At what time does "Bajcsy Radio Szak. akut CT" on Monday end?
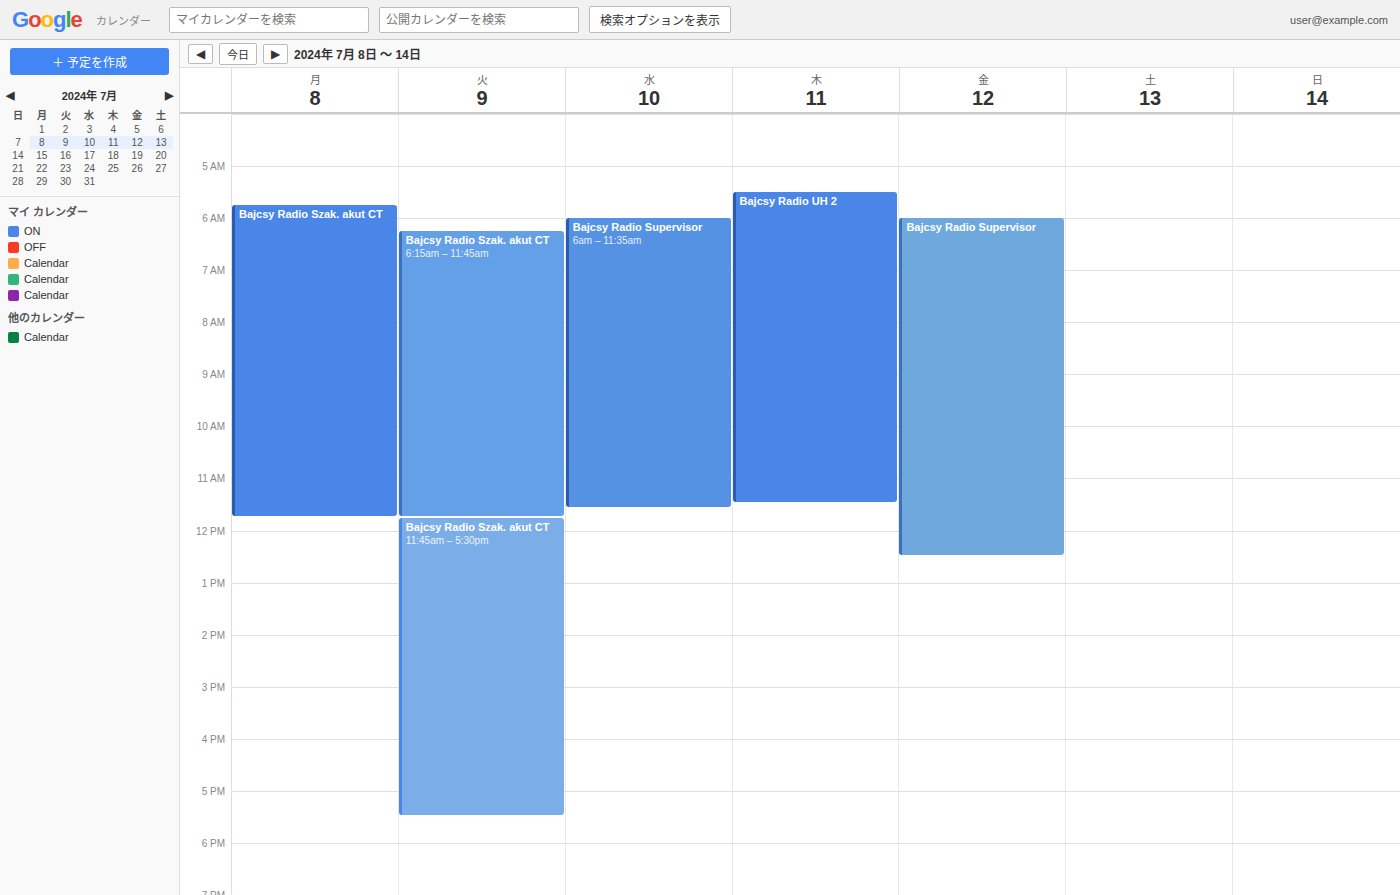
11:45 AM